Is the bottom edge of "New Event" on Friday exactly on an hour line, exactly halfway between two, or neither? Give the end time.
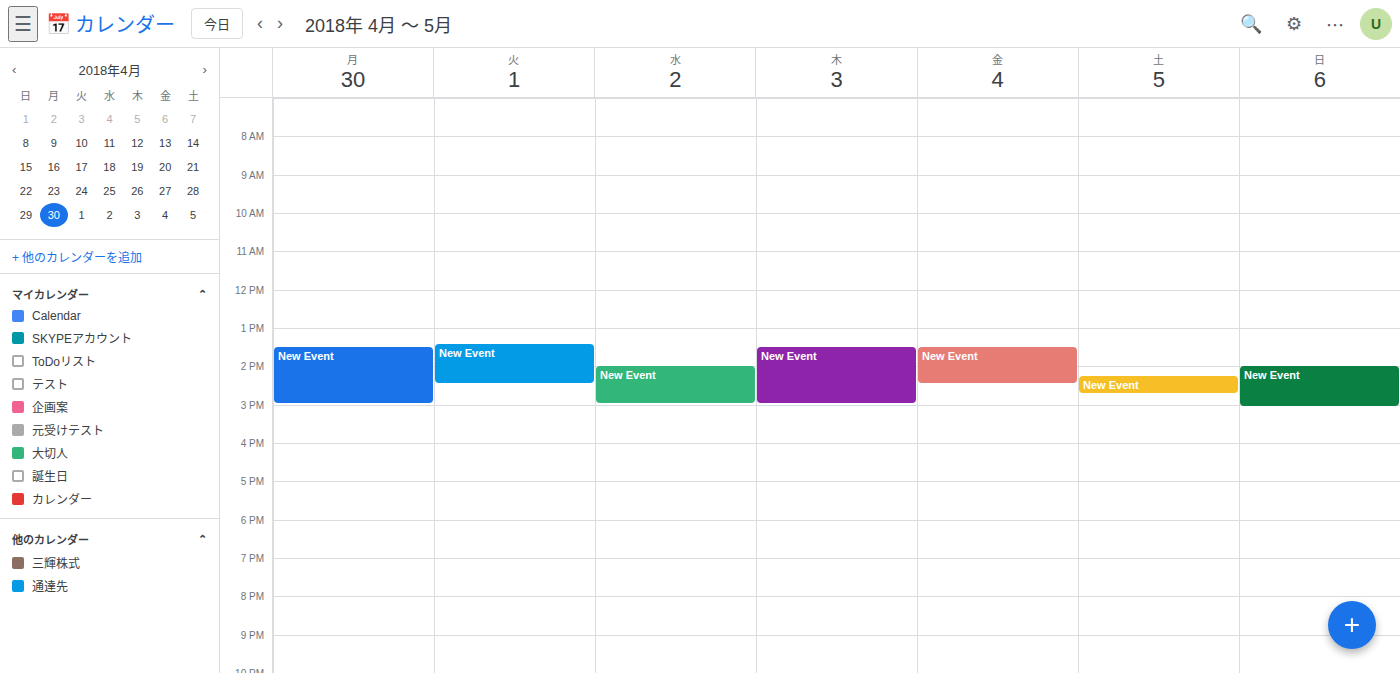
2:30 PM -- halfway between the 2 PM and 3 PM lines.